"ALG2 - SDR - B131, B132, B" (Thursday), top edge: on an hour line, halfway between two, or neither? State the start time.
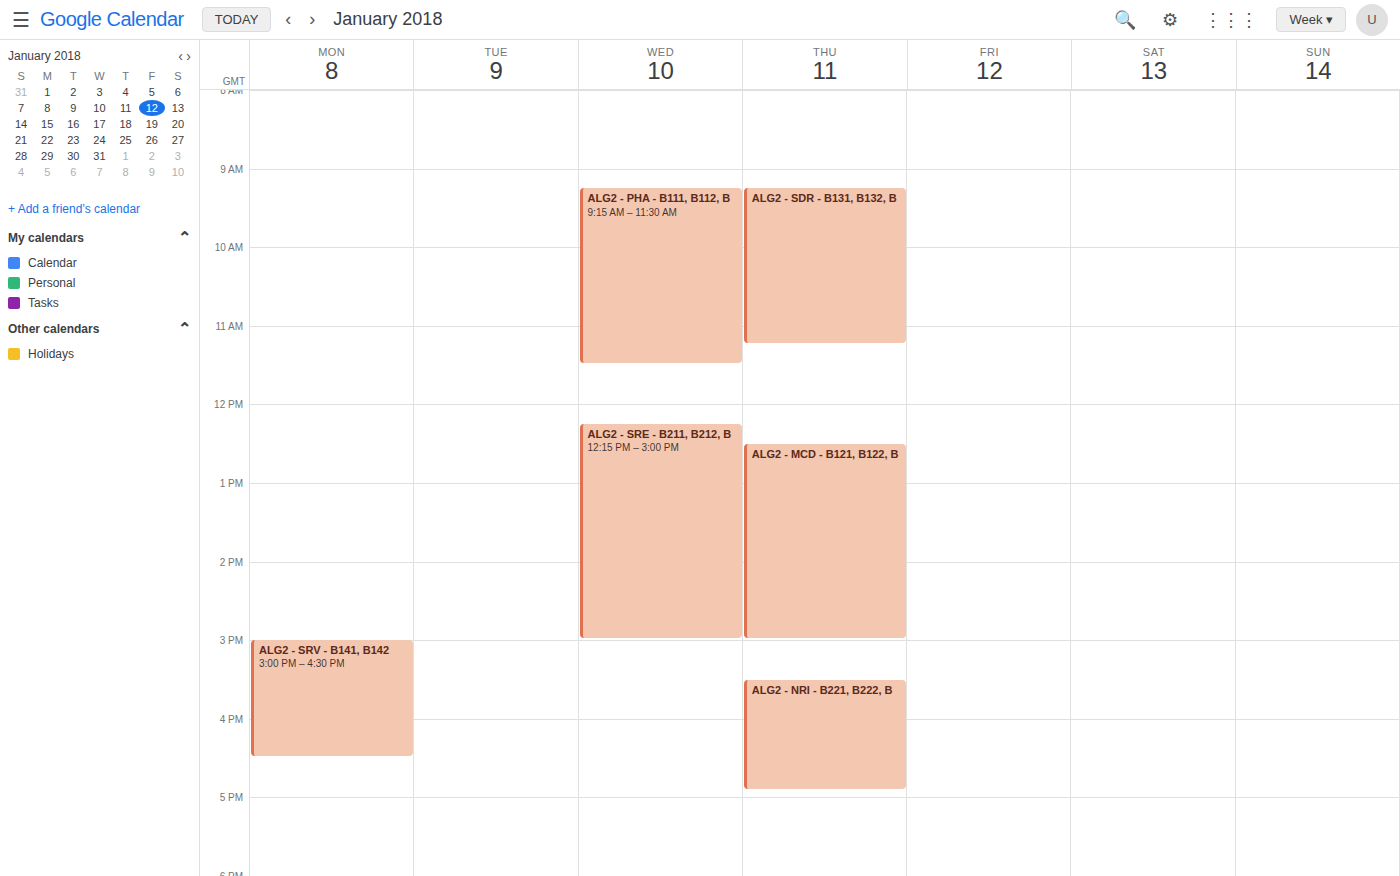
9:15 AM -- neither: a quarter of the way from the 9 AM line to the 10 AM line.